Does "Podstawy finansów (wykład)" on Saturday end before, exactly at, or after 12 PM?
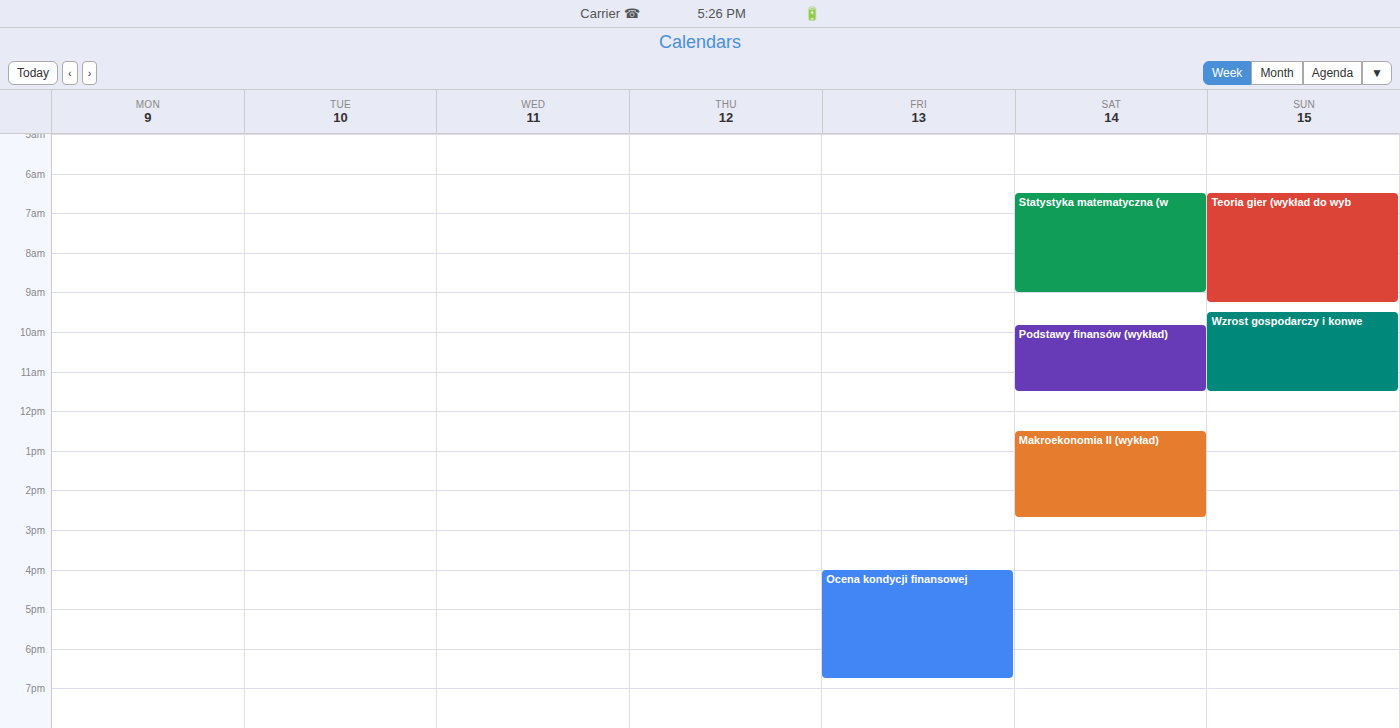
11:30 AM -- before 12 PM, 30 minutes above the 12 PM line.